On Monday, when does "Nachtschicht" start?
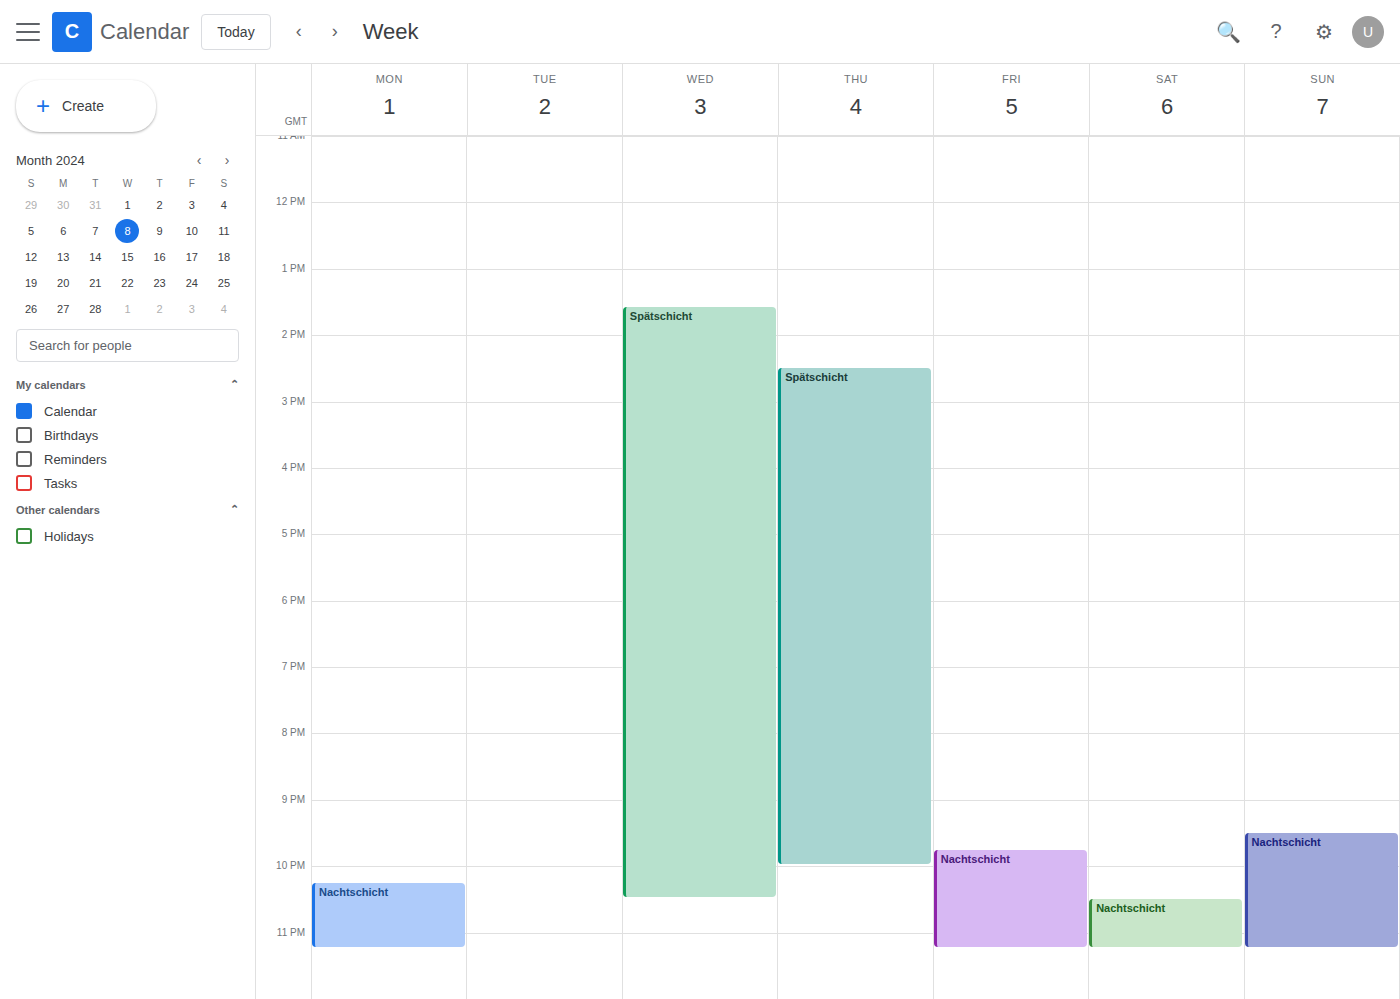
10:15 PM